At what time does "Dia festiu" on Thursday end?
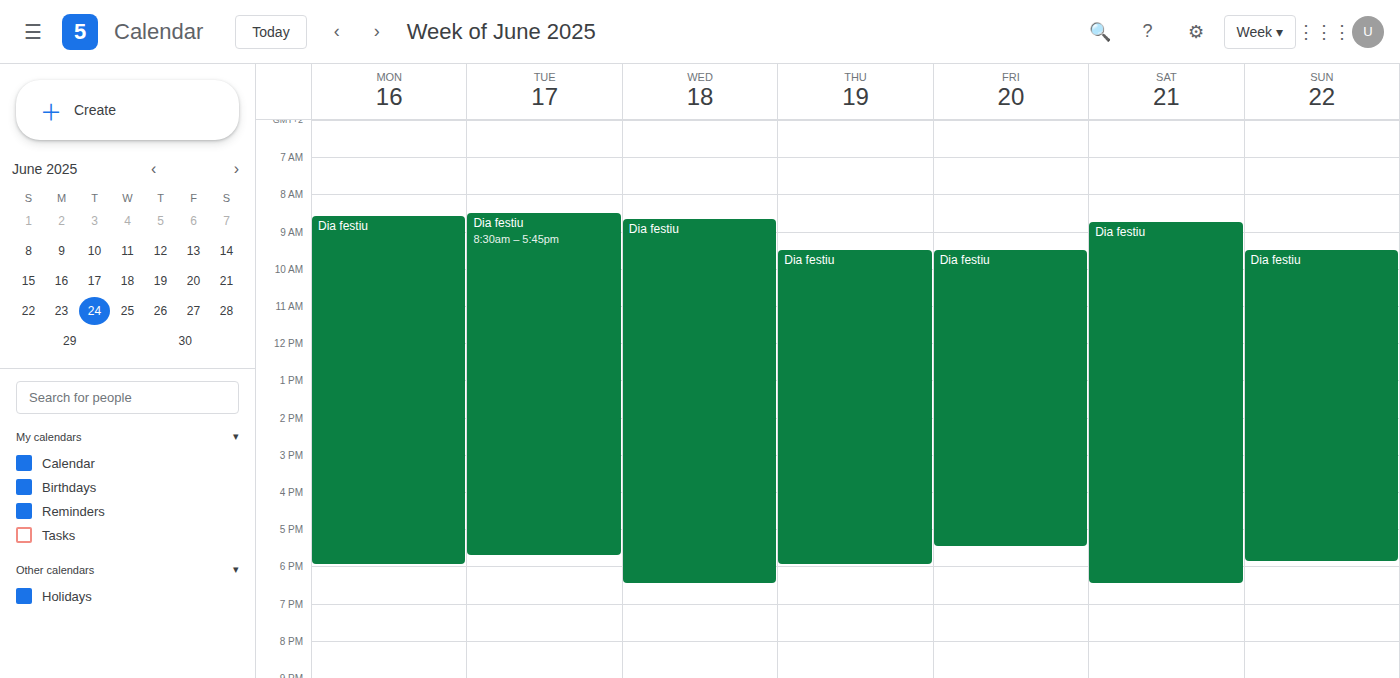
18:00